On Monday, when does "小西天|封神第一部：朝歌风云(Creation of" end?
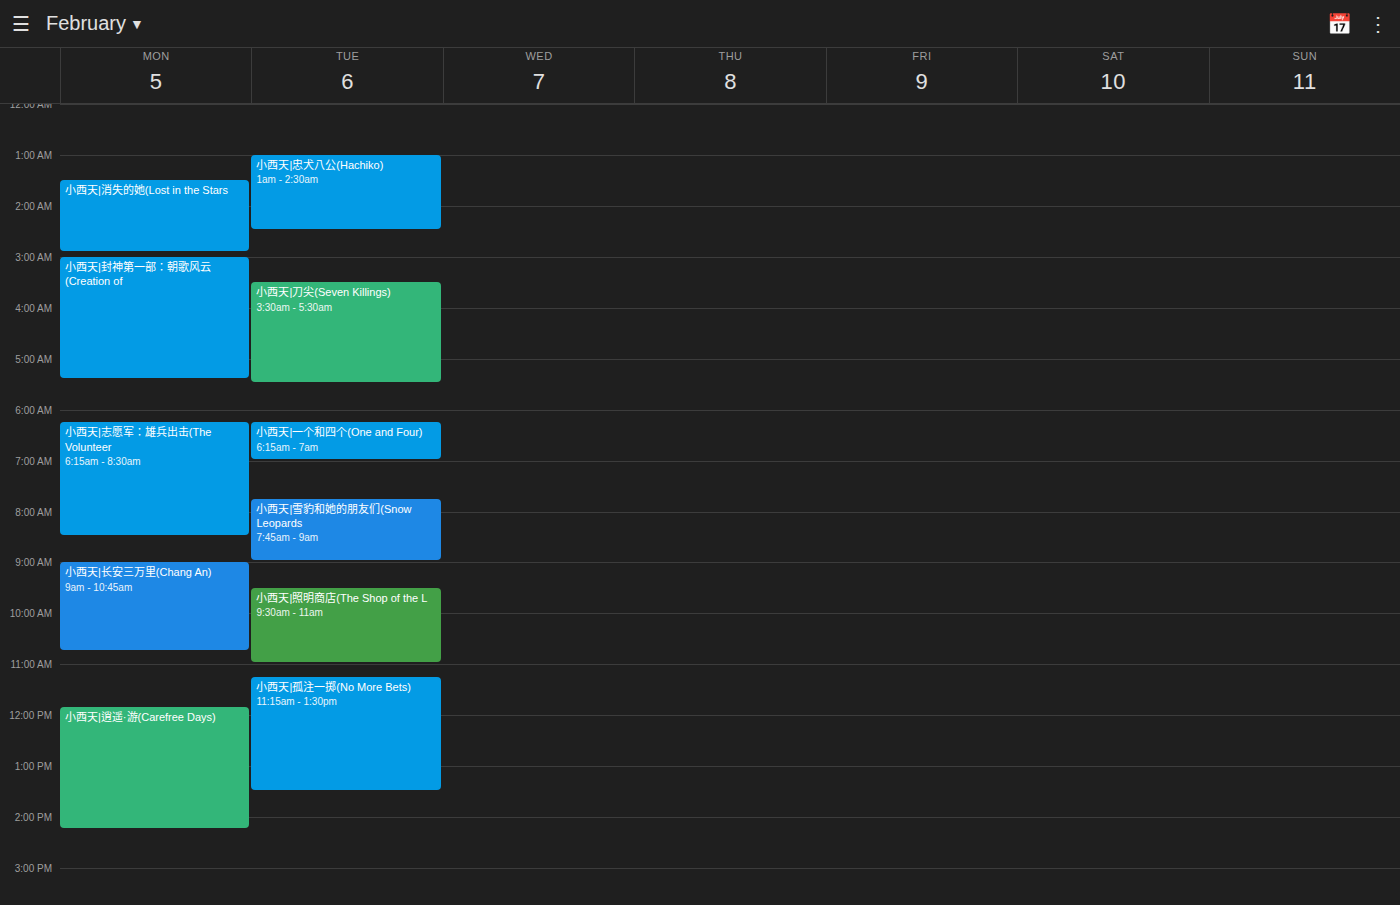
5:25 AM